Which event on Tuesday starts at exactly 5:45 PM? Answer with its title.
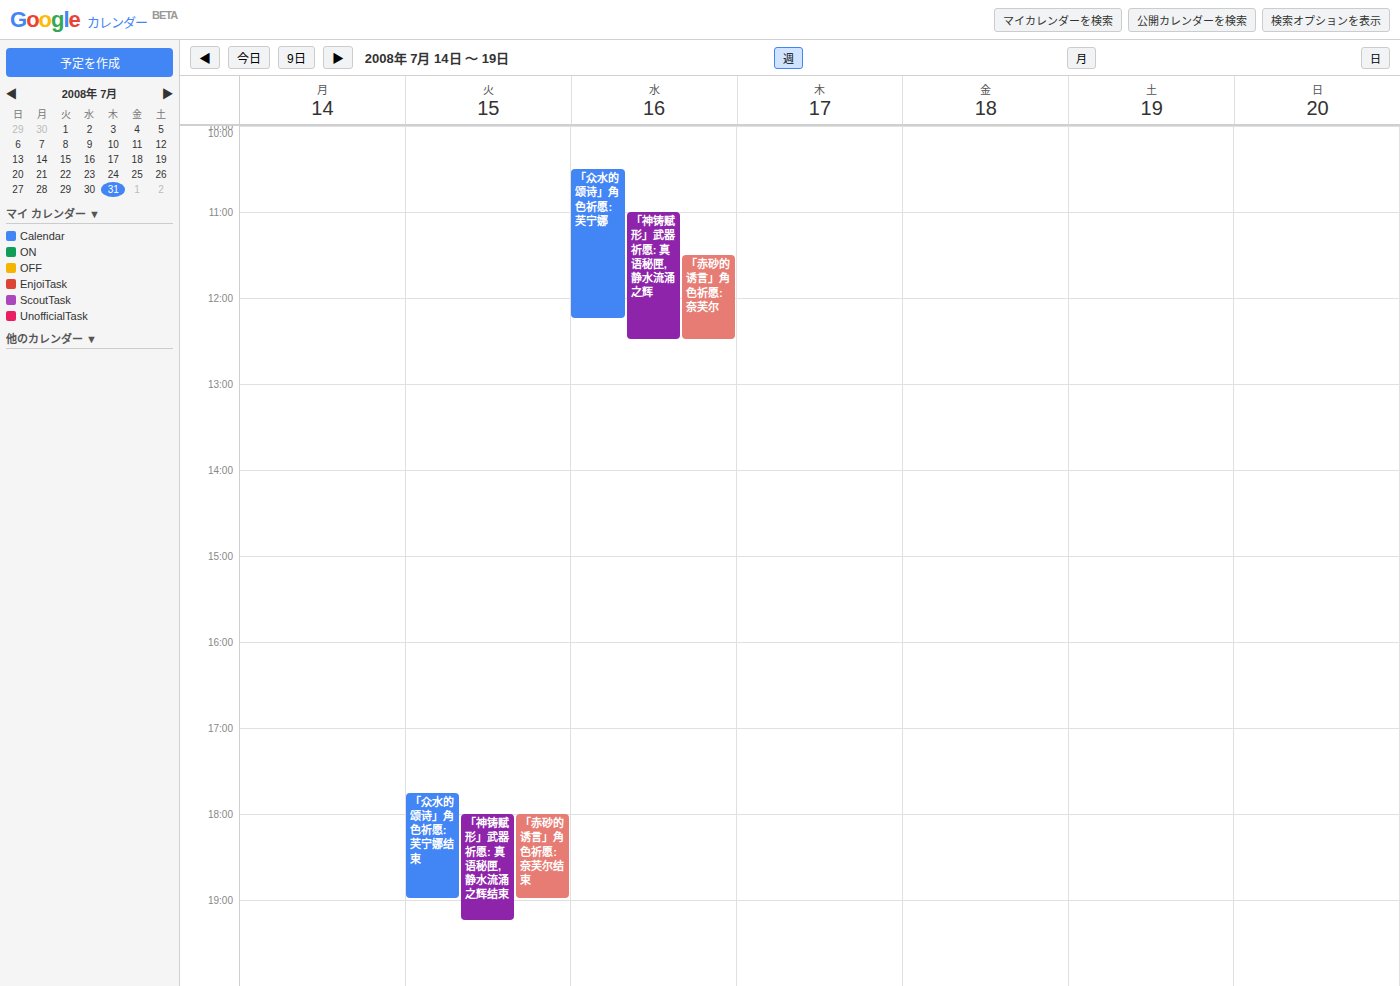
"「众水的颂诗」角色祈愿: 芙宁娜结束"